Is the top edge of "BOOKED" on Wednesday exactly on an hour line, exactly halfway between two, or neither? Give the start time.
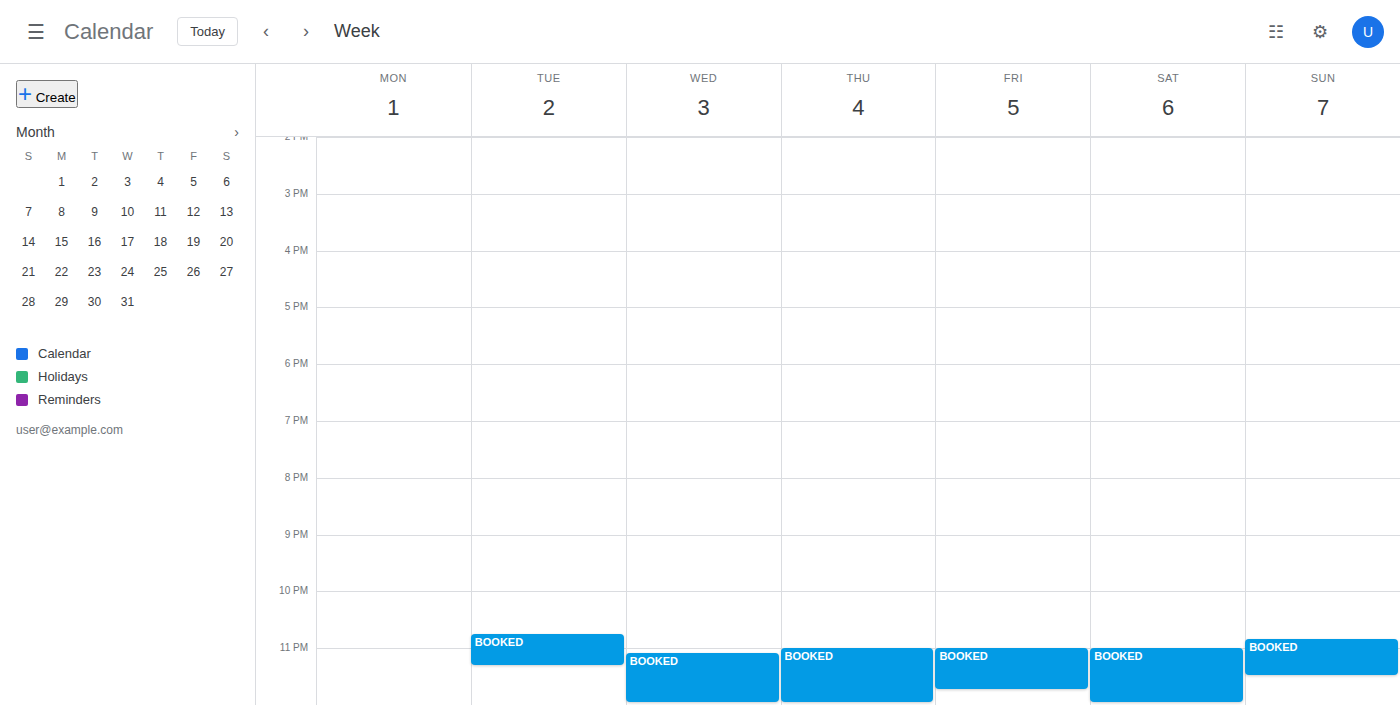
11:05 PM -- neither: 5 minutes below the 11 PM line and 55 minutes above the 12 AM line.